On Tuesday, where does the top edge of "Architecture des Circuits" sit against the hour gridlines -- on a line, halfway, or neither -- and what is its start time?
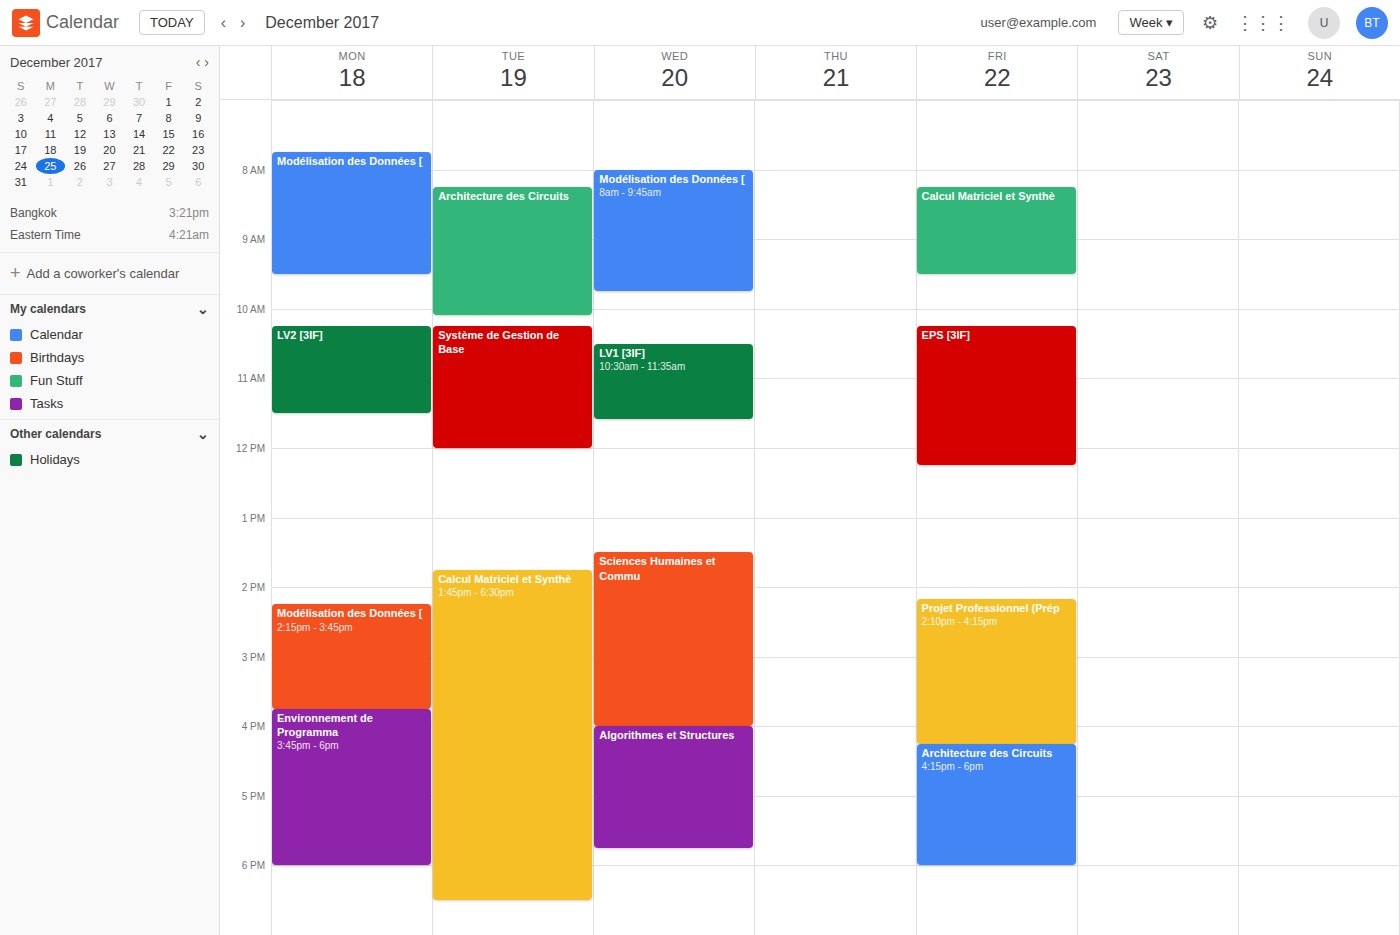
8:15 AM -- neither: a quarter of the way from the 8 AM line to the 9 AM line.